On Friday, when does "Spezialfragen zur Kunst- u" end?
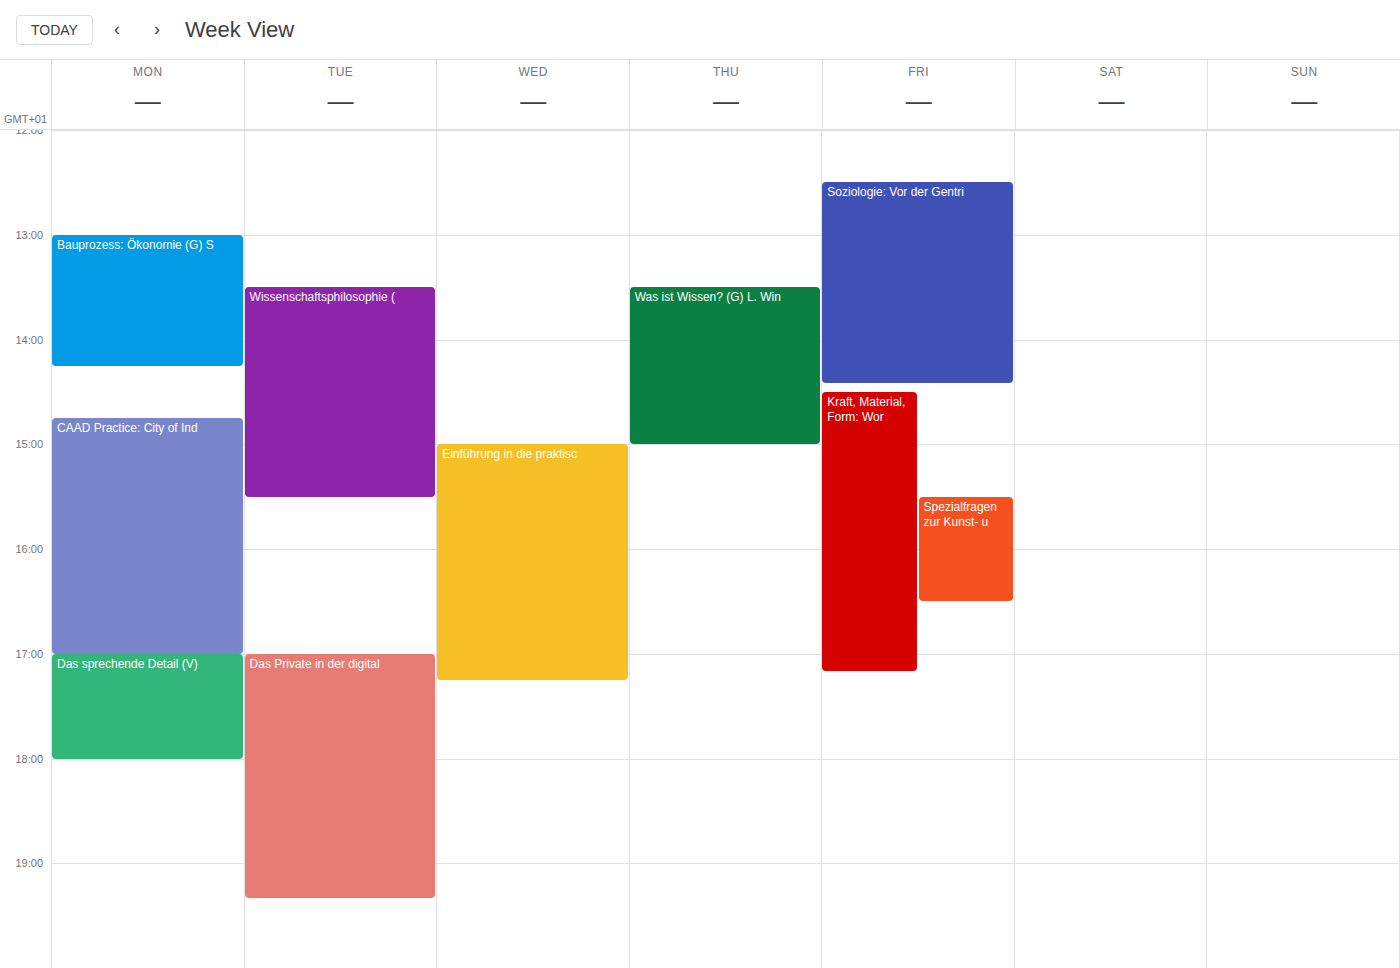
4:30 PM